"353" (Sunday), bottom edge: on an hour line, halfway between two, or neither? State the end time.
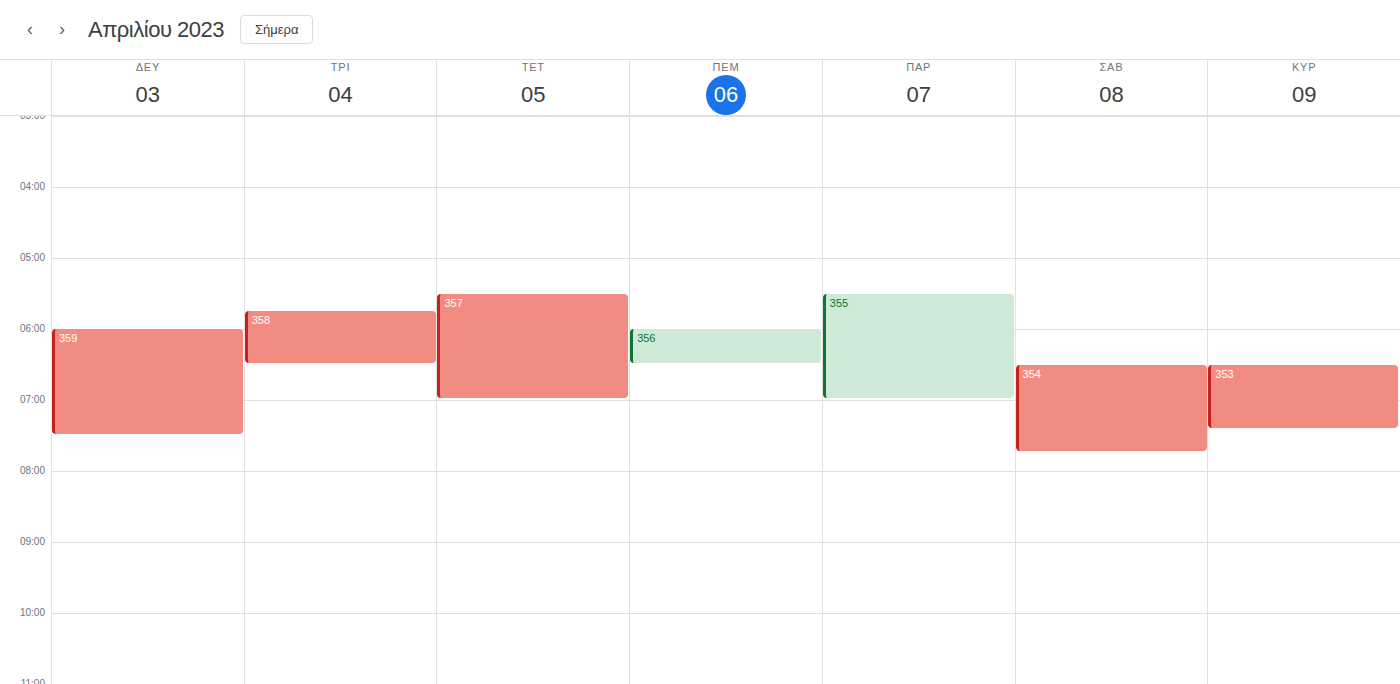
7:25 AM -- neither: 25 minutes below the 7 AM line and 35 minutes above the 8 AM line.